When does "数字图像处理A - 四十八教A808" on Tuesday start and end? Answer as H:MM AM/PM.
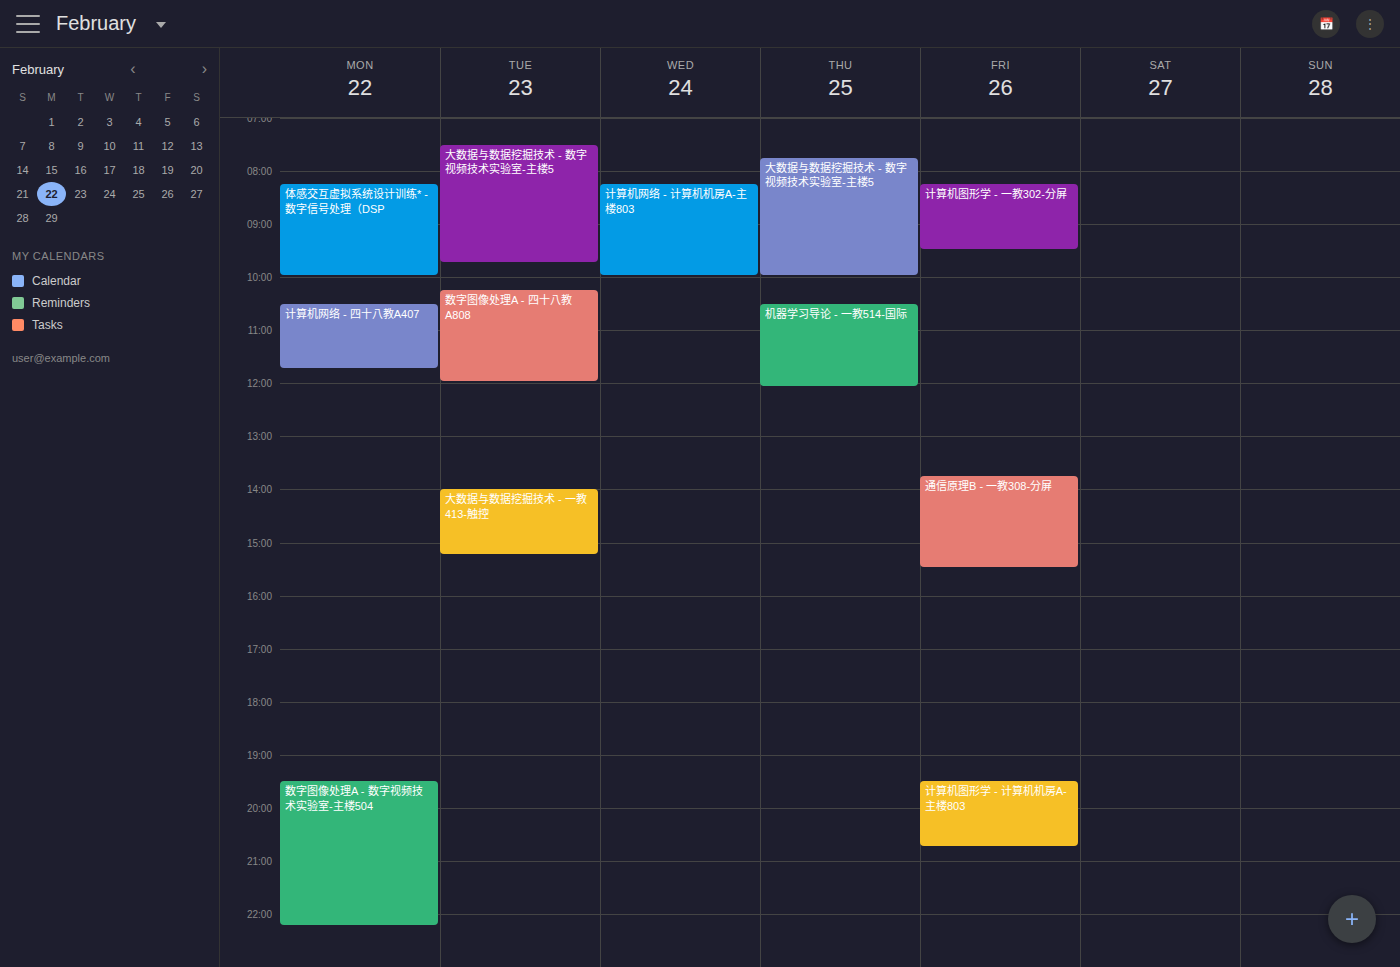
10:15 AM to 12:00 PM